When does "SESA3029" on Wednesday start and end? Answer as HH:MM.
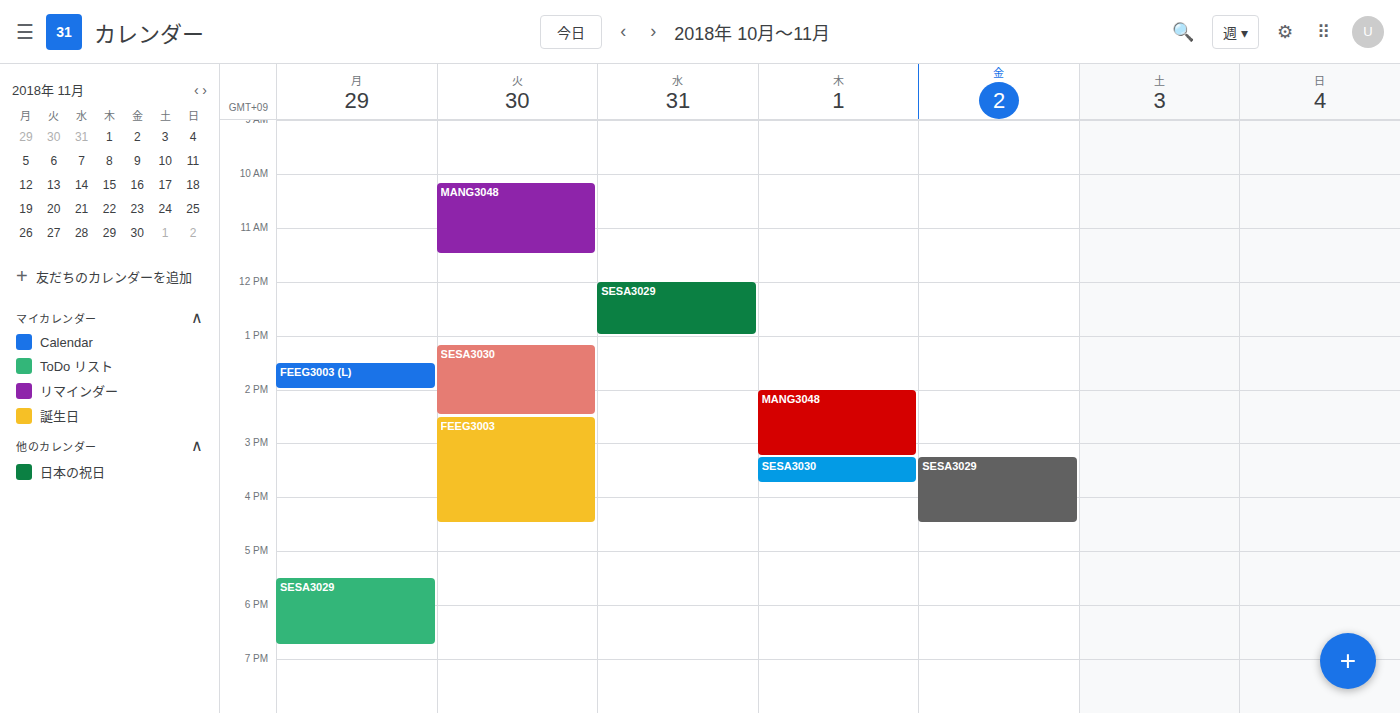
12:00 to 13:00